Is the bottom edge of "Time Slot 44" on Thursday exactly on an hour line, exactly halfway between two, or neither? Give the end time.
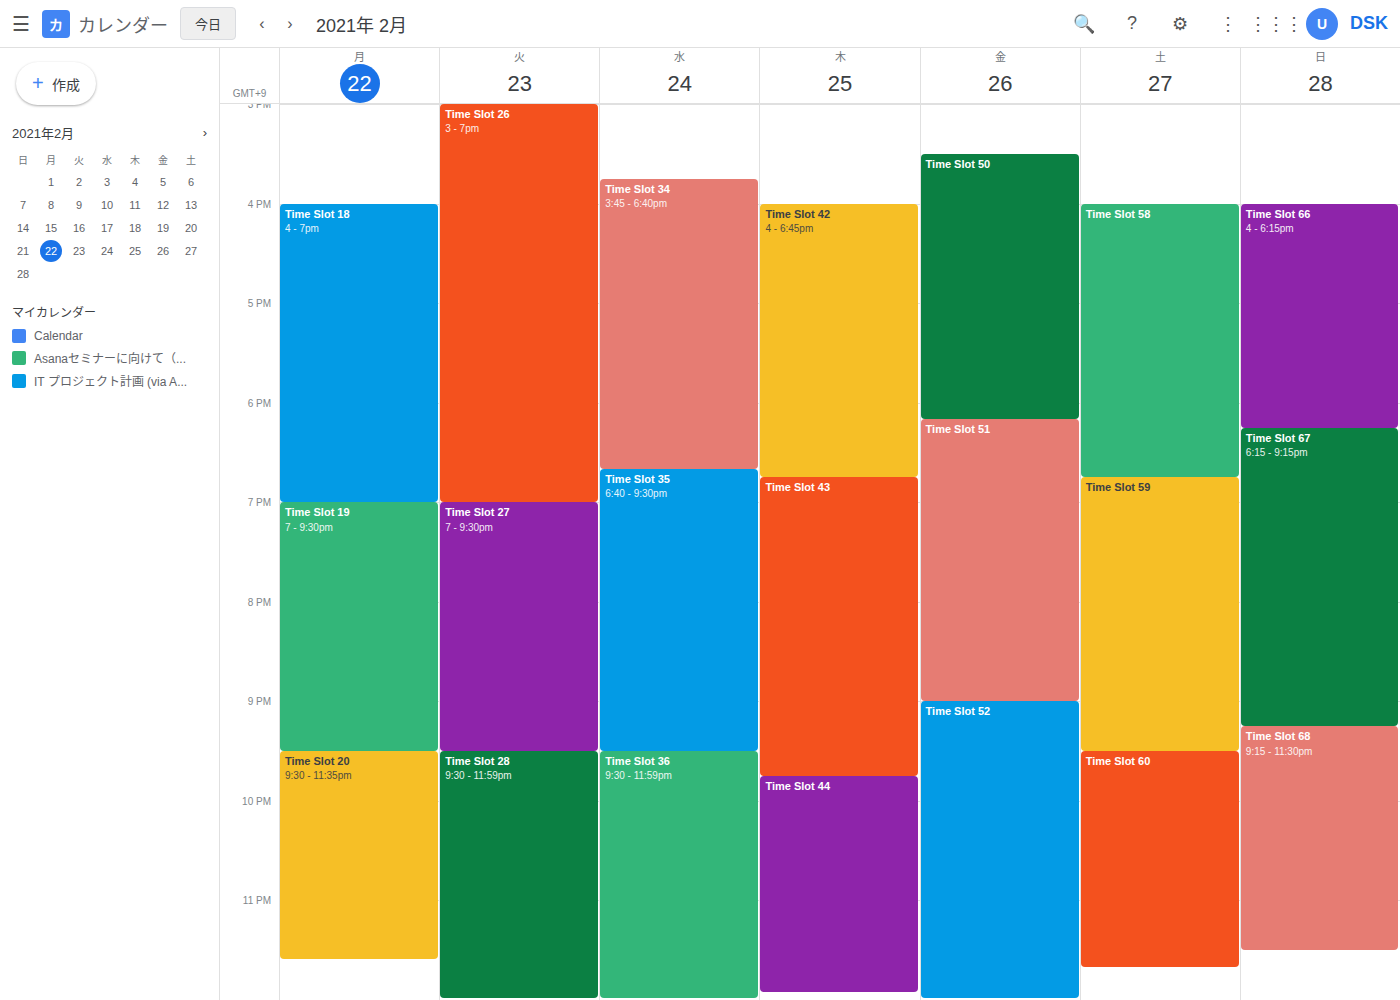
11:55 PM -- neither: 55 minutes below the 11 PM line and 5 minutes above the 12 AM line.